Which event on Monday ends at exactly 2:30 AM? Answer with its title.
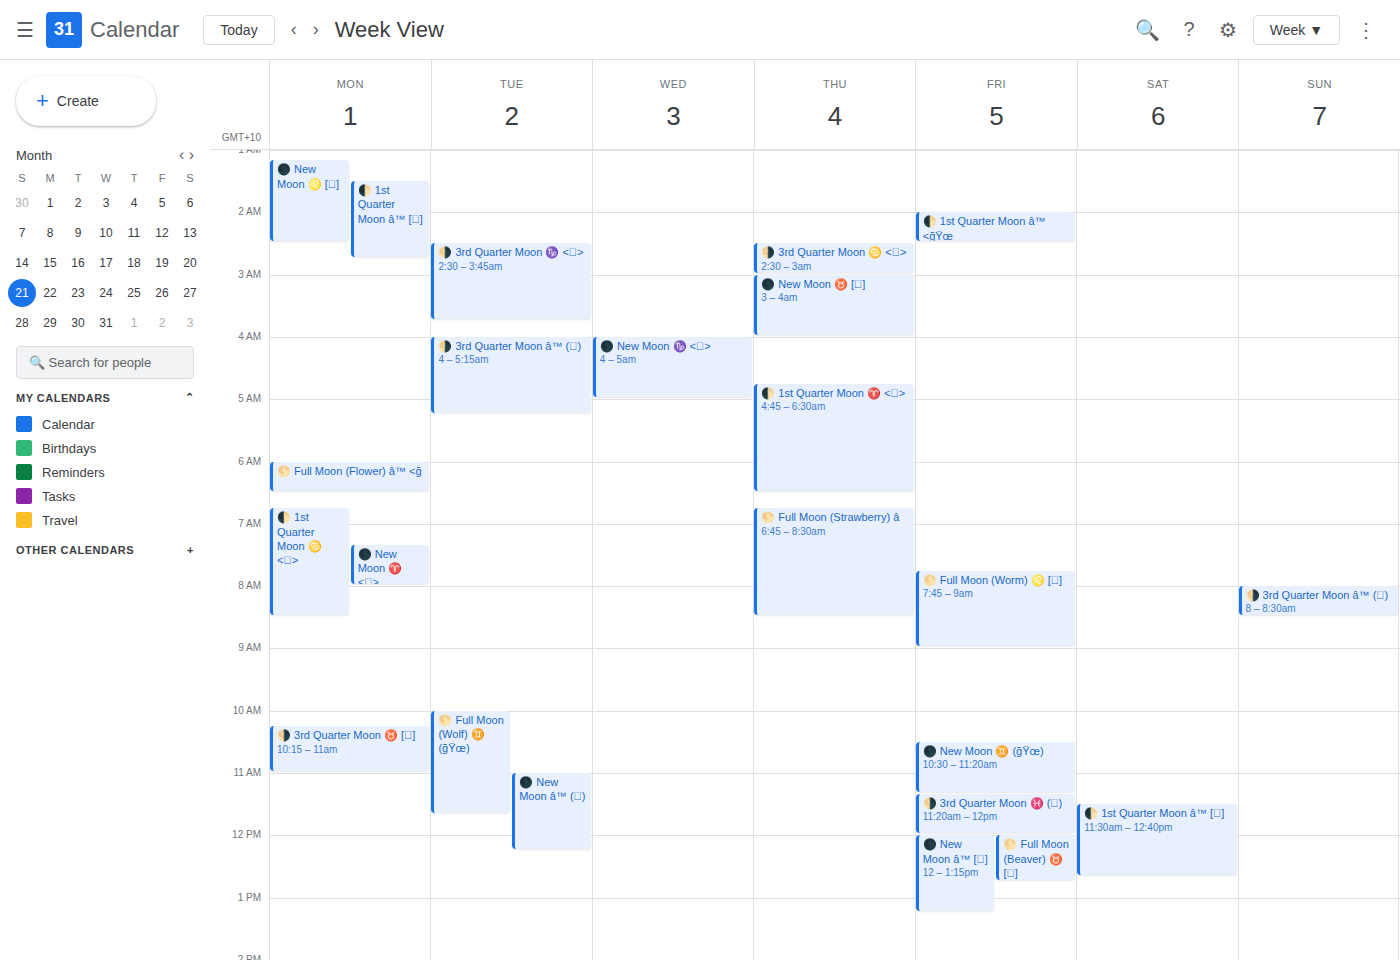
"🌑 New Moon ♌ [🜂]"